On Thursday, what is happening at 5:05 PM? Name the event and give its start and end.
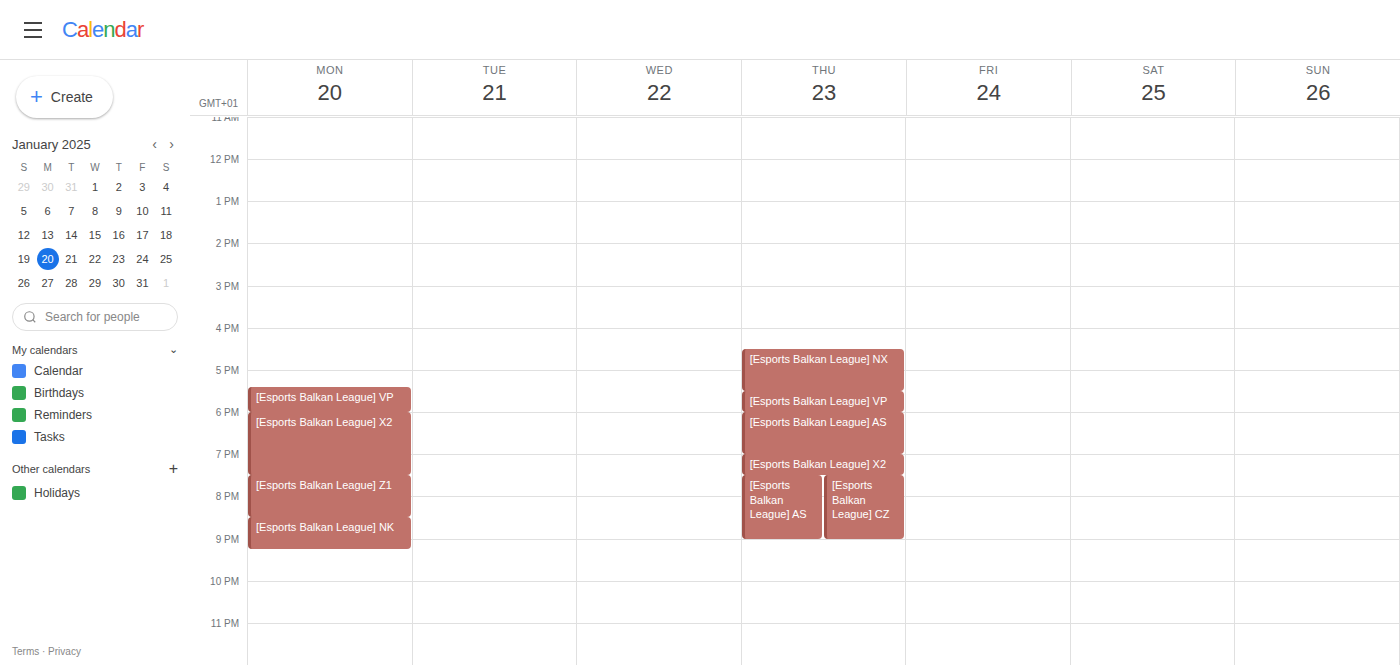
"[Esports Balkan League] NX", 4:30 PM to 5:30 PM